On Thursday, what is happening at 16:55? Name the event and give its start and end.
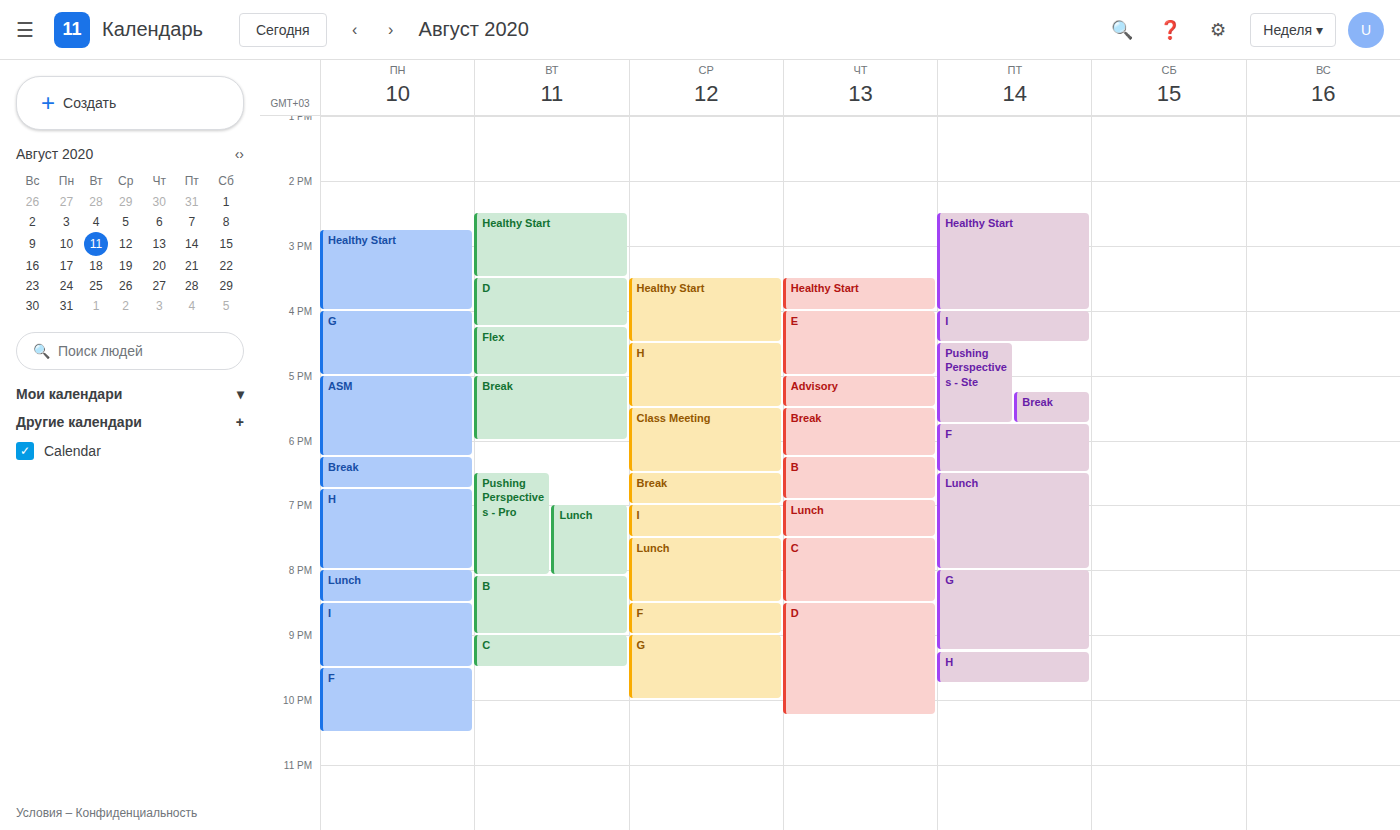
"E", 16:00 to 17:00